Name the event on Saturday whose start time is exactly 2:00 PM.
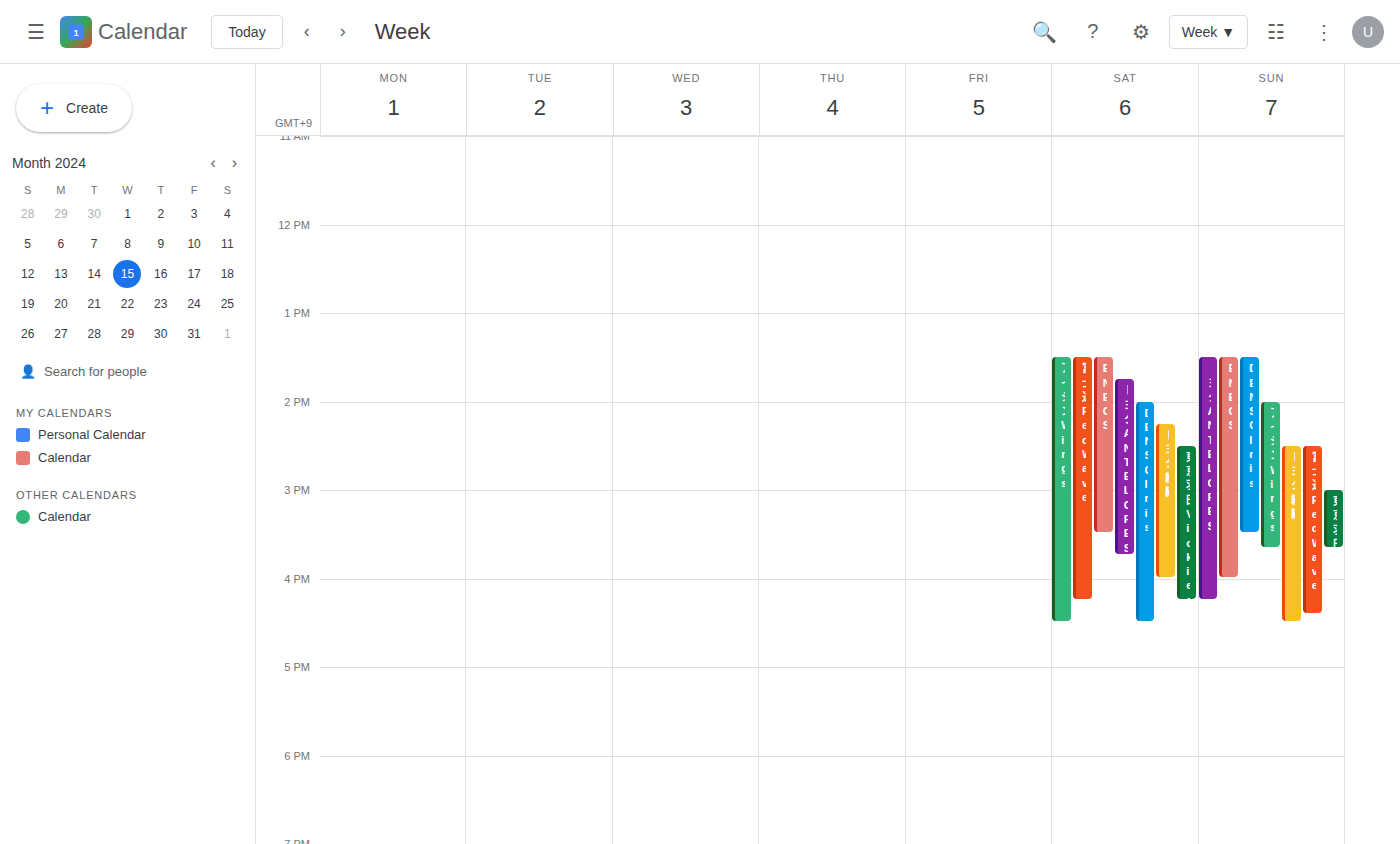
"DENSOIris"